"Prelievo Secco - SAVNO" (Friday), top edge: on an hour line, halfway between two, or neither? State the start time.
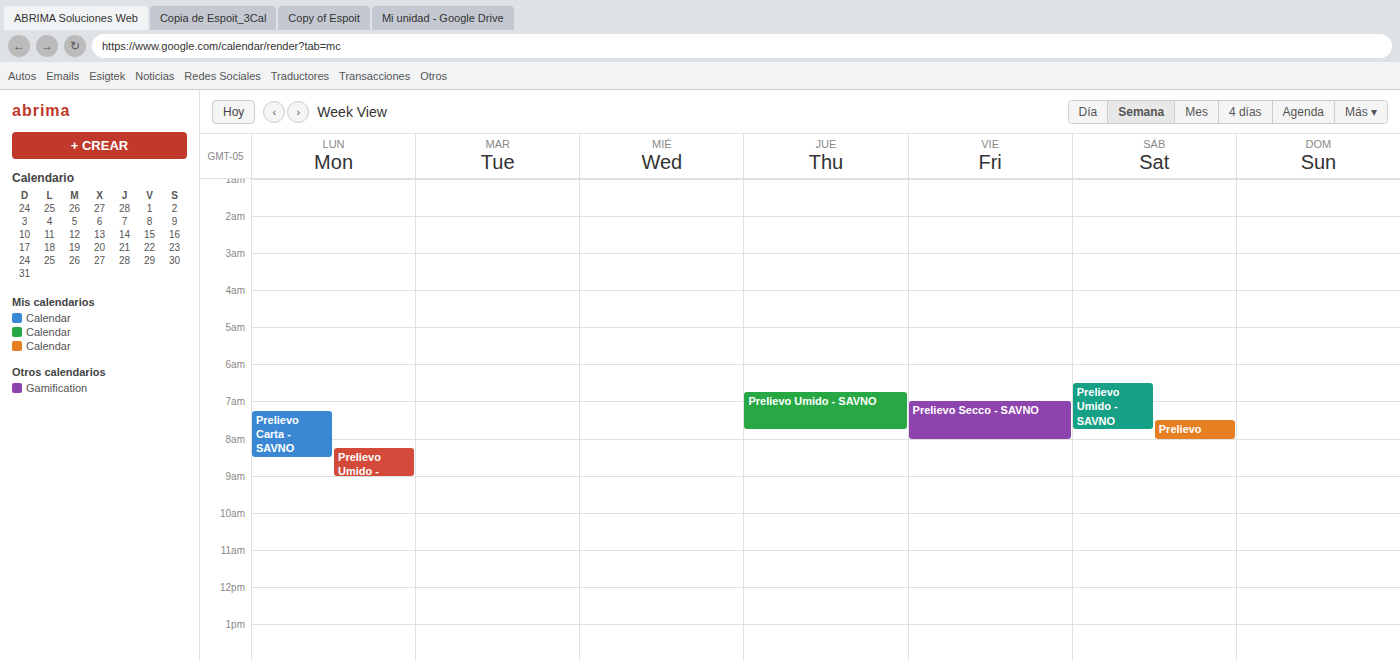
7:00 AM -- exactly on the 7 AM line.